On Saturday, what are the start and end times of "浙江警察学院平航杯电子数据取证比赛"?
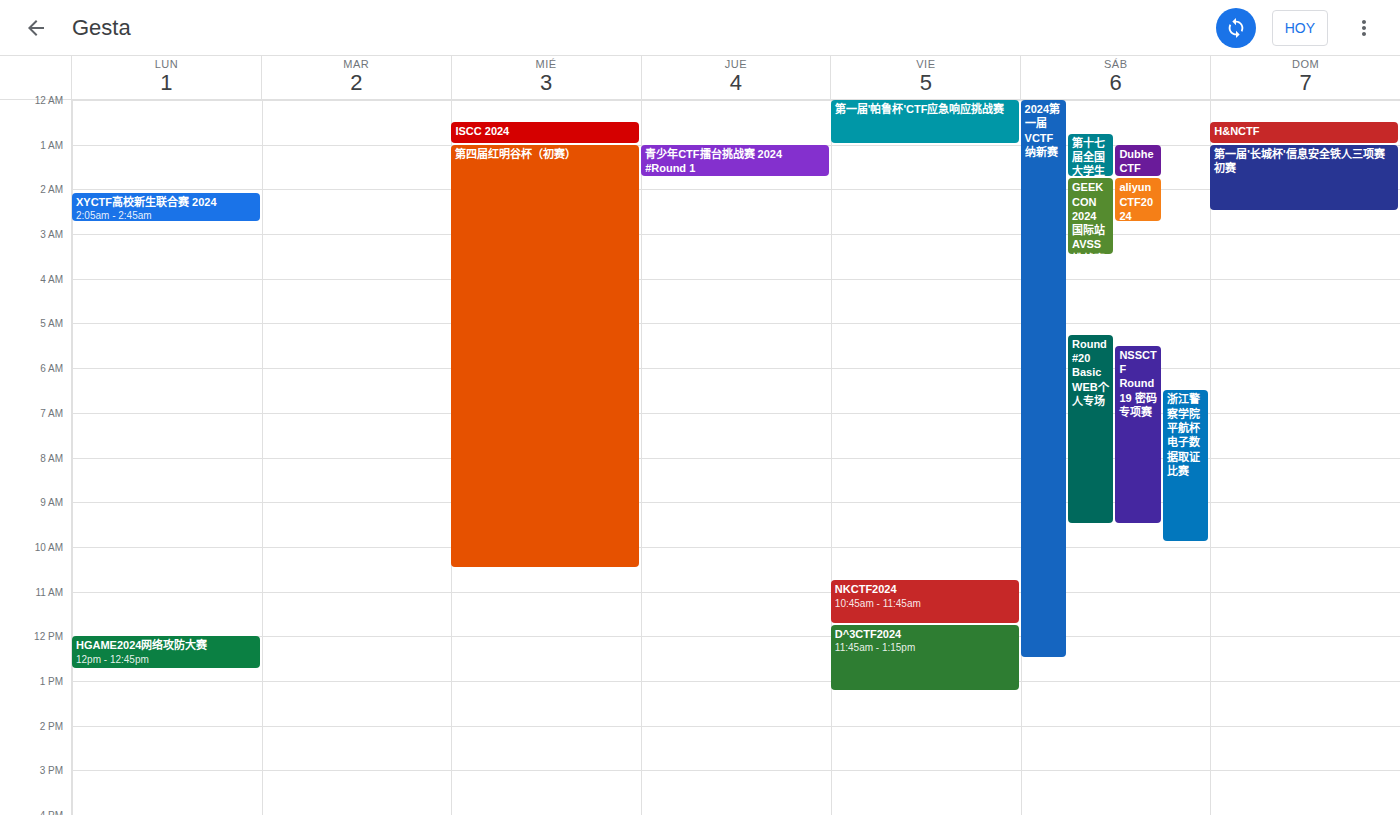
06:30 to 09:55